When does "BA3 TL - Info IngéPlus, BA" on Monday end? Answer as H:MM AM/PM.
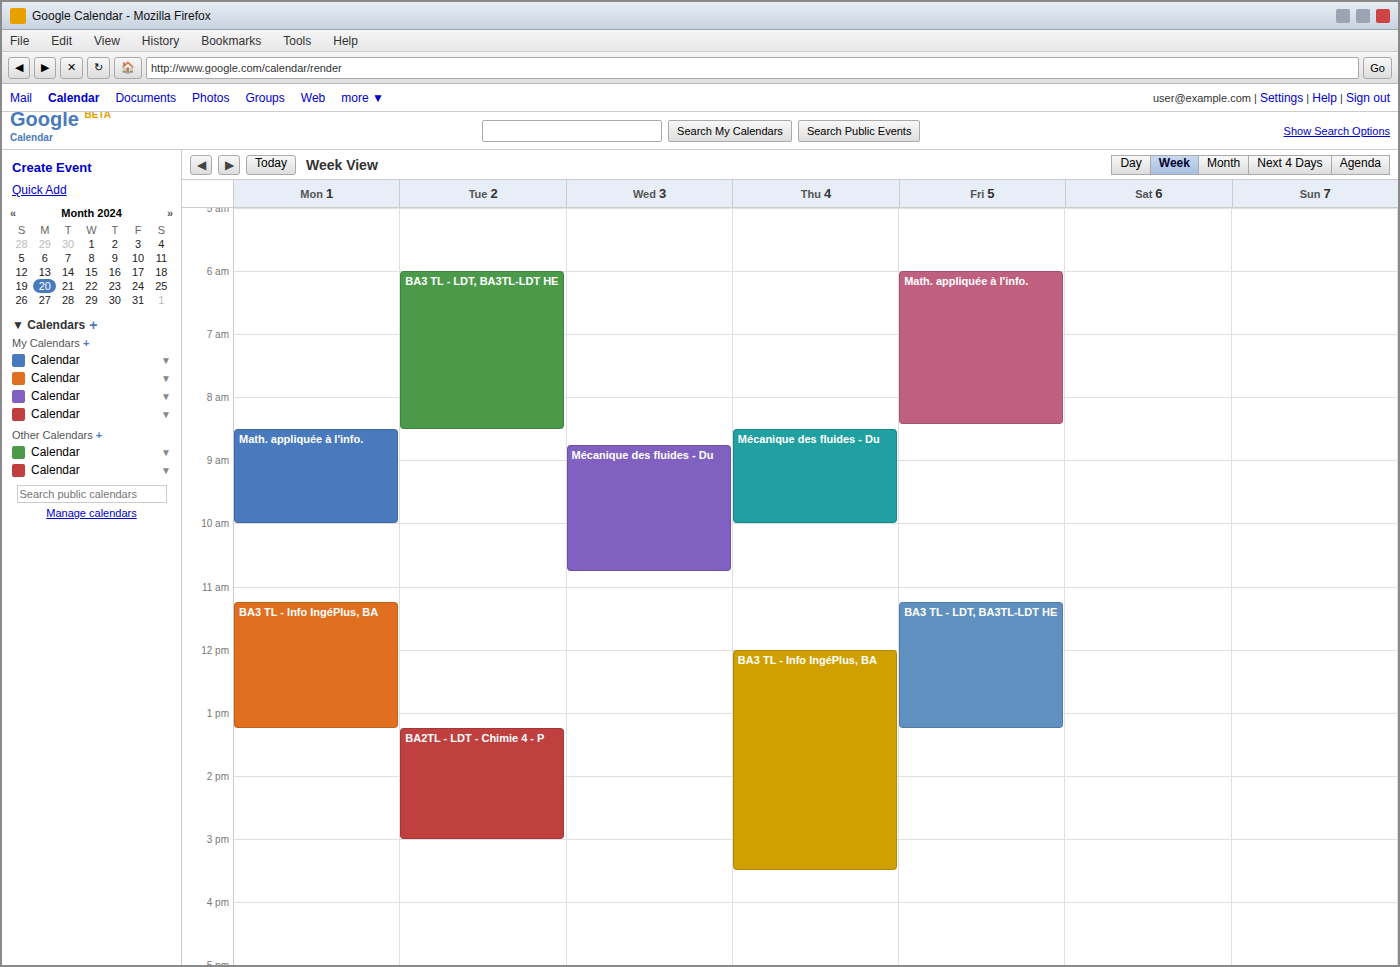
1:15 PM